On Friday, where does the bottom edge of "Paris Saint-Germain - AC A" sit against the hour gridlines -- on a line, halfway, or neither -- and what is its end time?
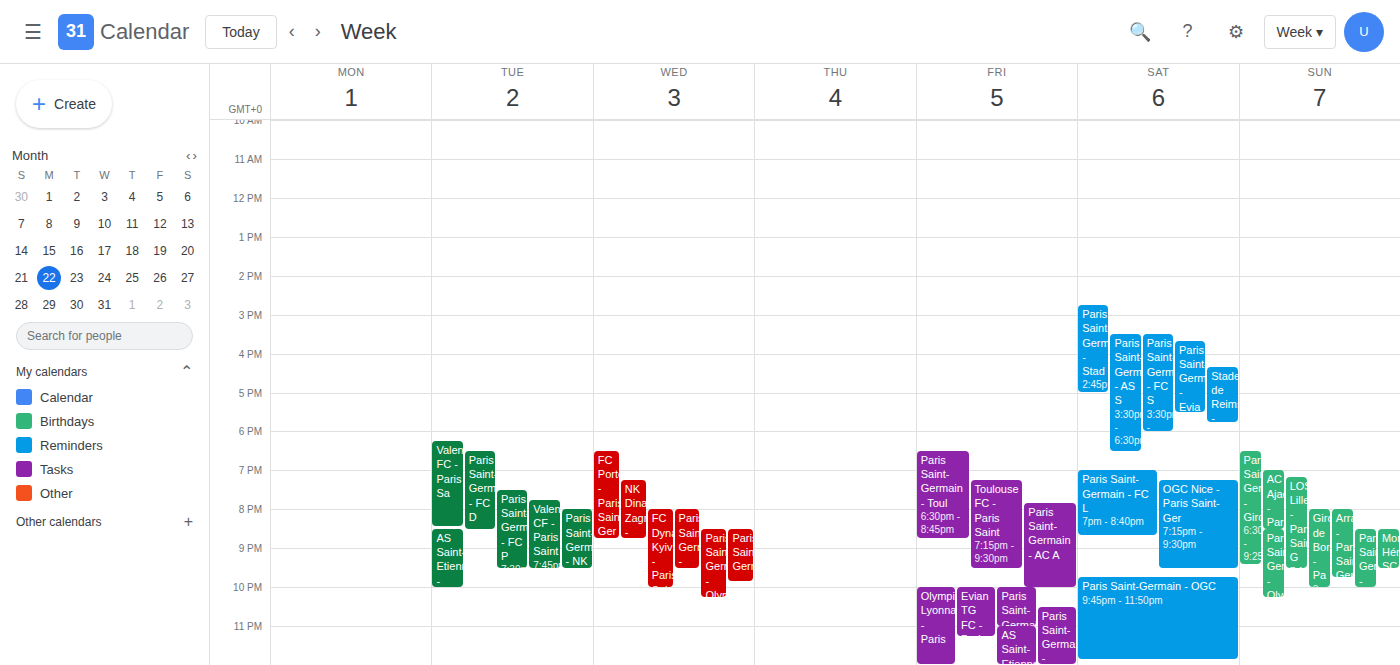
10:00 PM -- exactly on the 10 PM line.